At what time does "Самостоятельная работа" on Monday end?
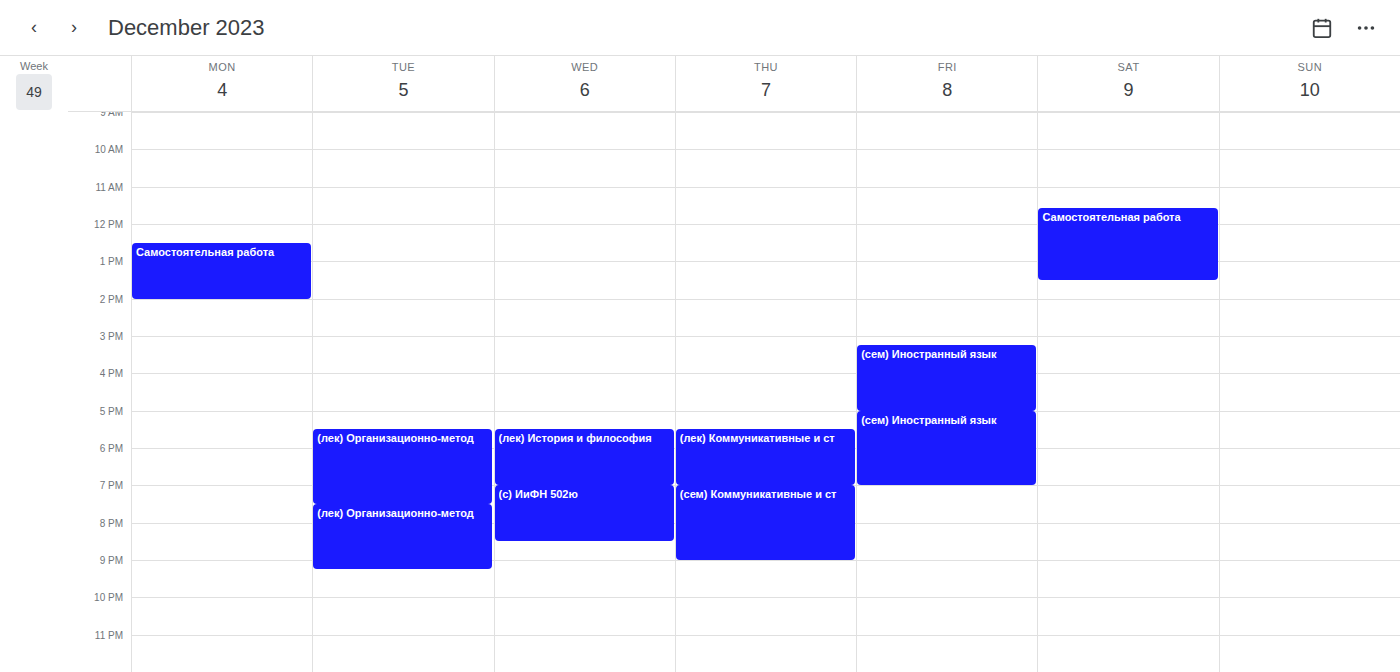
2:00 PM